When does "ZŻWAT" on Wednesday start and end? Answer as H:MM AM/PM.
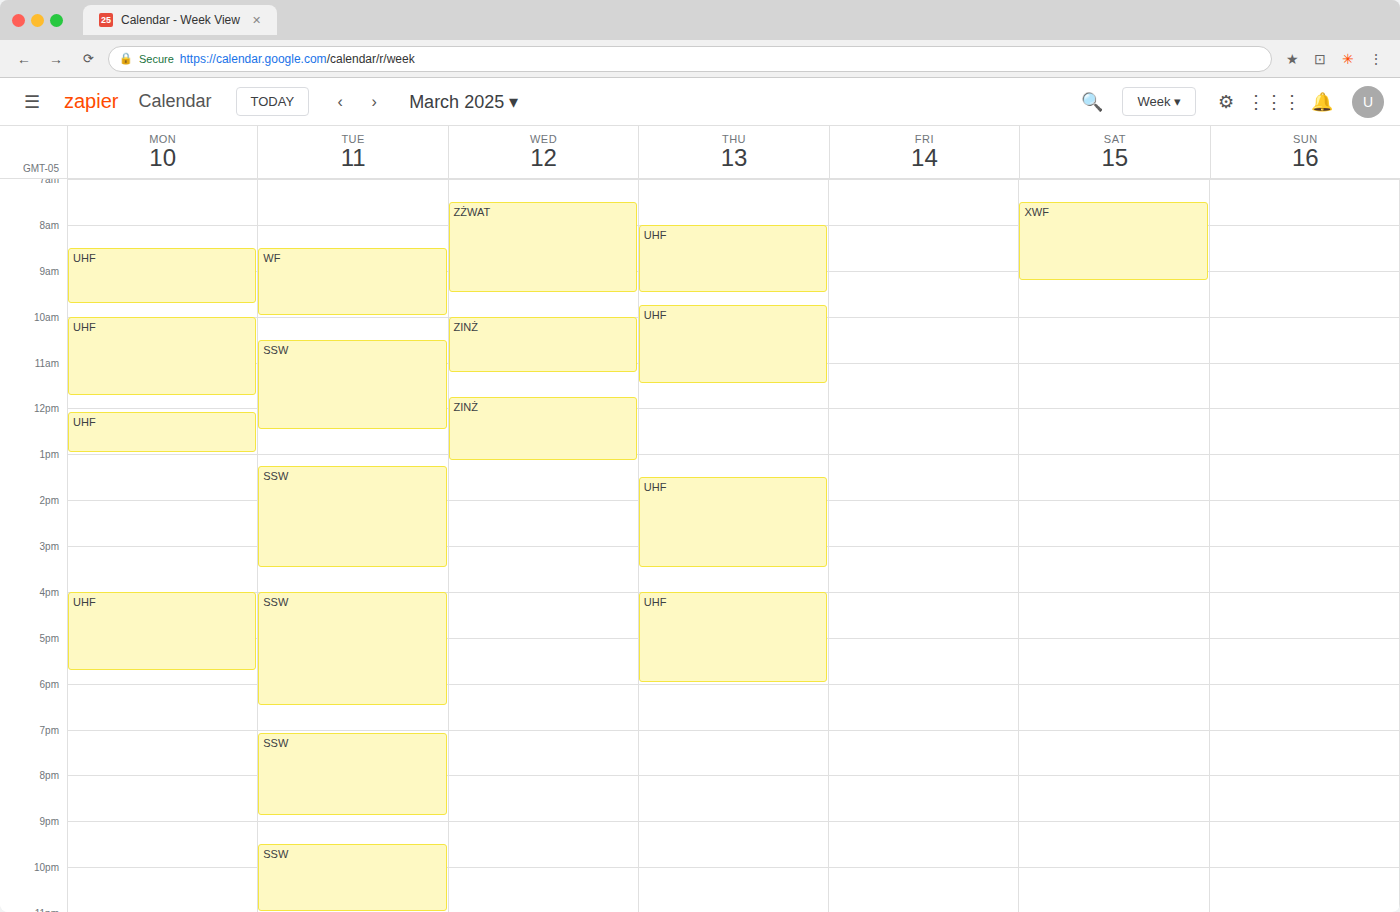
7:30 AM to 9:30 AM